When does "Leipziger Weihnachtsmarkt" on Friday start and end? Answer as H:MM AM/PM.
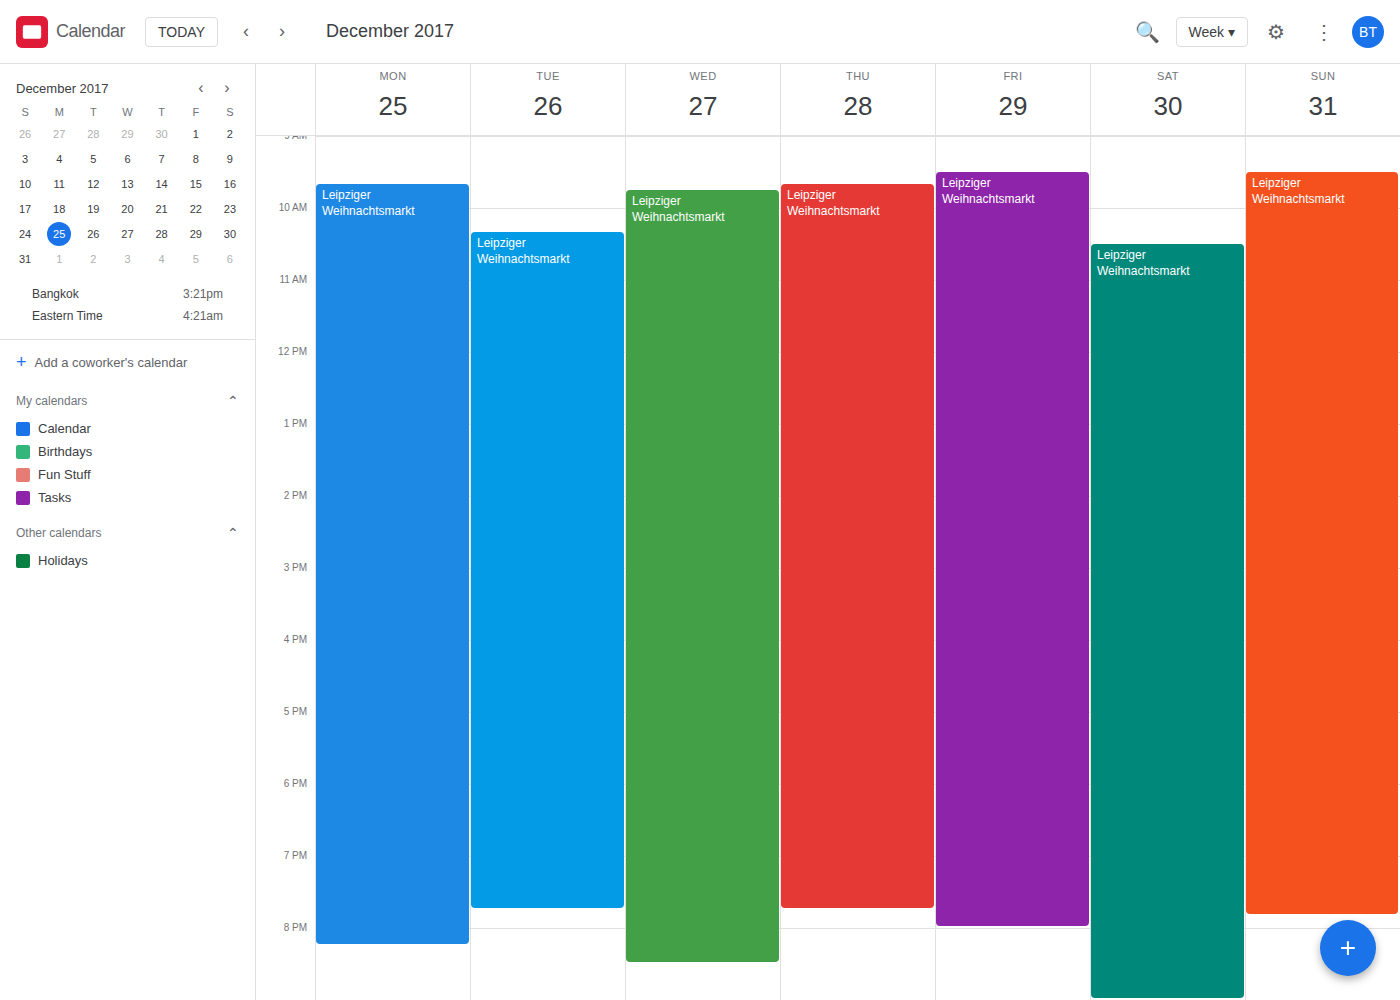
9:30 AM to 8:00 PM